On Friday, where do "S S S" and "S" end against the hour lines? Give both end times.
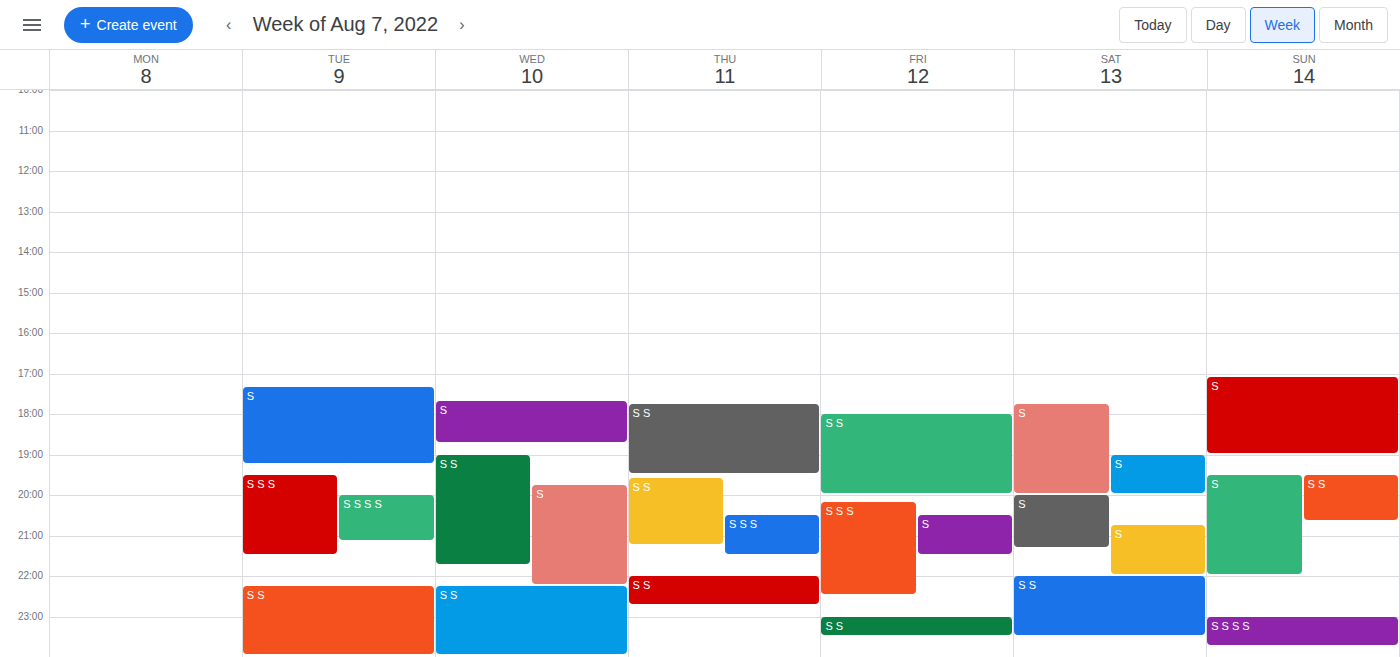
"S S S": 10:30 PM, halfway between the 10 PM and 11 PM lines. "S": 9:30 PM, halfway between the 9 PM and 10 PM lines.